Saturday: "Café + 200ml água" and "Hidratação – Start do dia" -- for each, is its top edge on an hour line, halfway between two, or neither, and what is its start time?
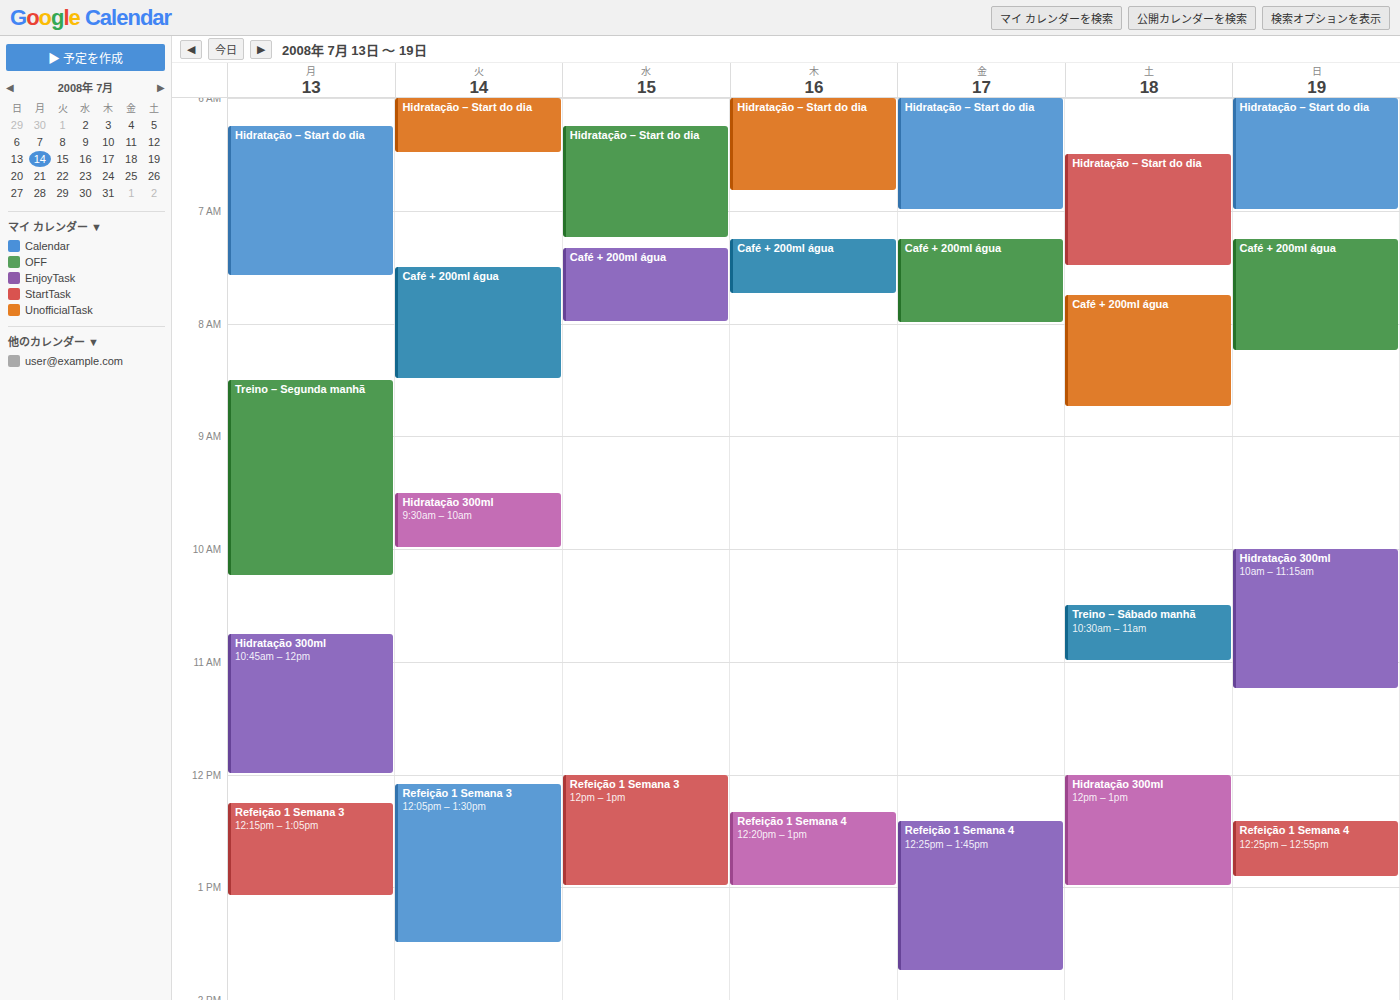
"Café + 200ml água": 7:45 AM, neither: three quarters of the way from the 7 AM line to the 8 AM line. "Hidratação – Start do dia": 6:30 AM, halfway between the 6 AM and 7 AM lines.